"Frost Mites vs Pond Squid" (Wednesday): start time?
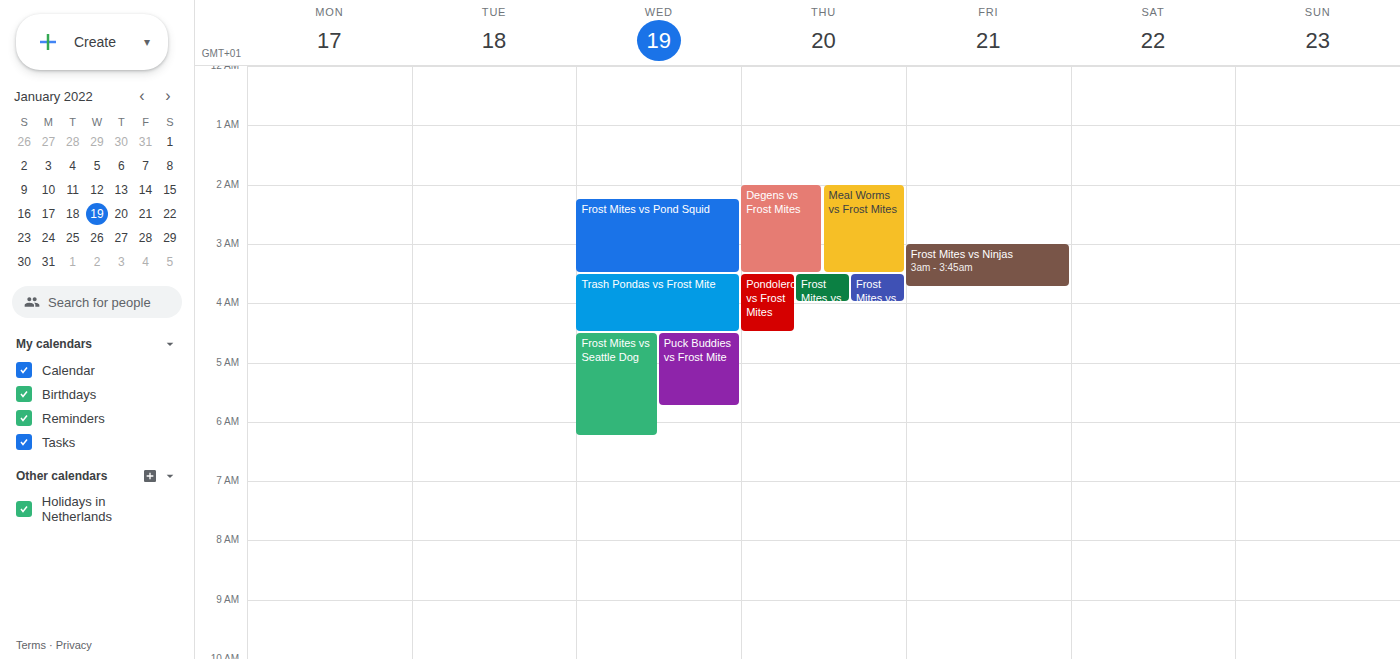
2:15 AM